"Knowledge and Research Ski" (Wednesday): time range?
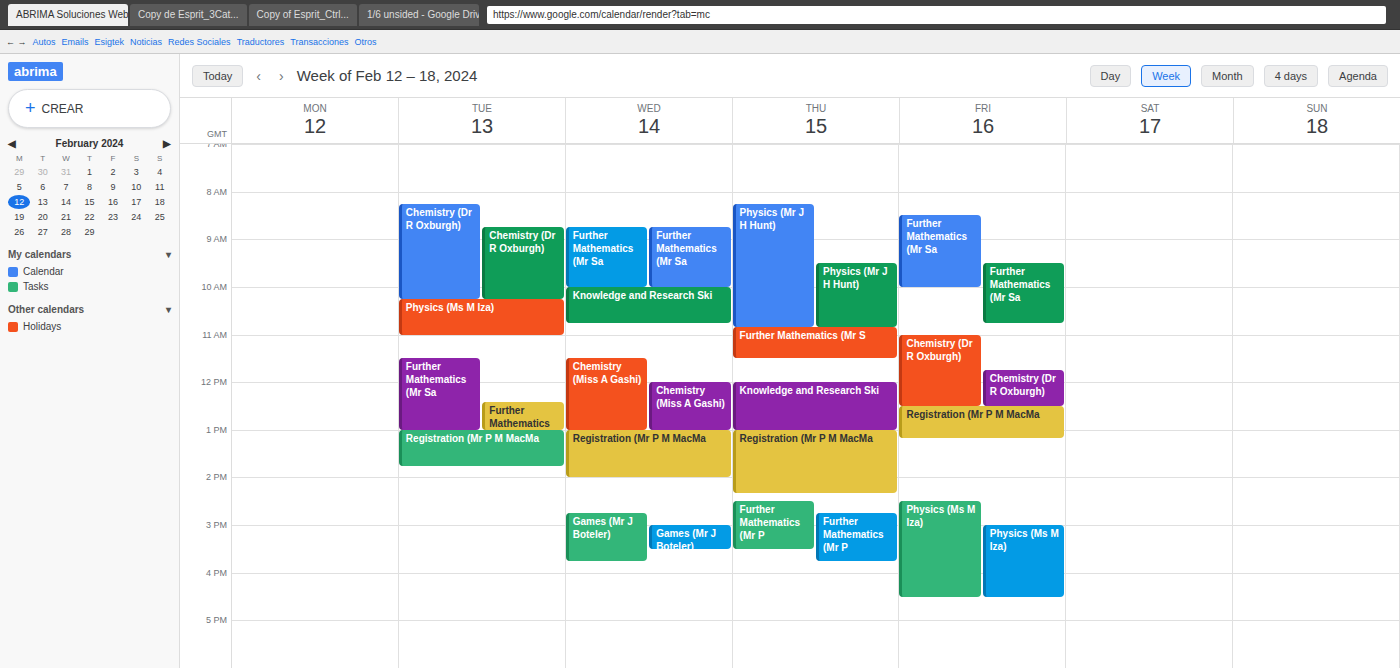
10:00 AM to 10:45 AM